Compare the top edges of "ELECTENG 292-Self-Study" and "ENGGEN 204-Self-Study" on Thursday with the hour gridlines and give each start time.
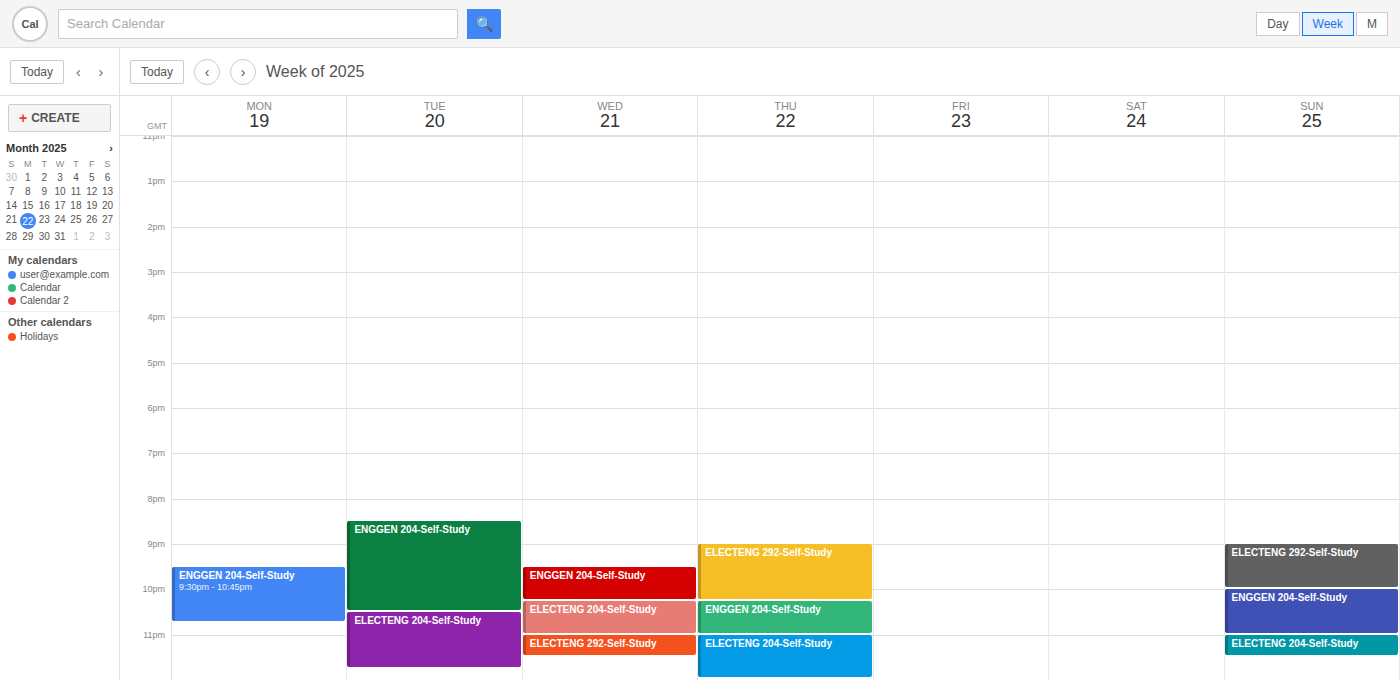
"ELECTENG 292-Self-Study": 9:00 PM, exactly on the 9 PM line. "ENGGEN 204-Self-Study": 10:15 PM, neither: a quarter of the way from the 10 PM line to the 11 PM line.